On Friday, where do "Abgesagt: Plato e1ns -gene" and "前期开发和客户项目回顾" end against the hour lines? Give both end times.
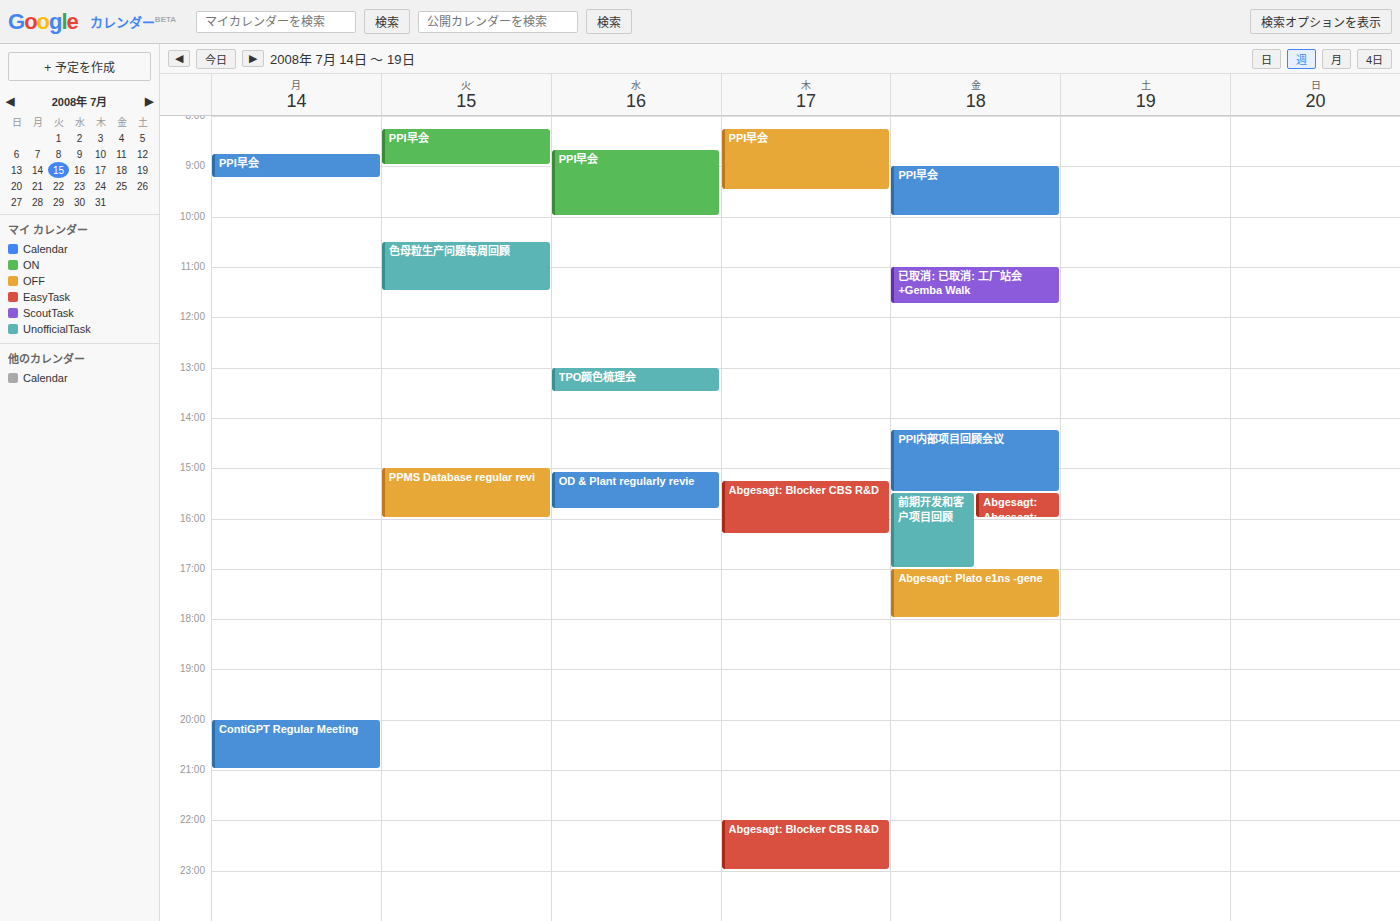
"Abgesagt: Plato e1ns -gene": 6:00 PM, exactly on the 6 PM line. "前期开发和客户项目回顾": 5:00 PM, exactly on the 5 PM line.